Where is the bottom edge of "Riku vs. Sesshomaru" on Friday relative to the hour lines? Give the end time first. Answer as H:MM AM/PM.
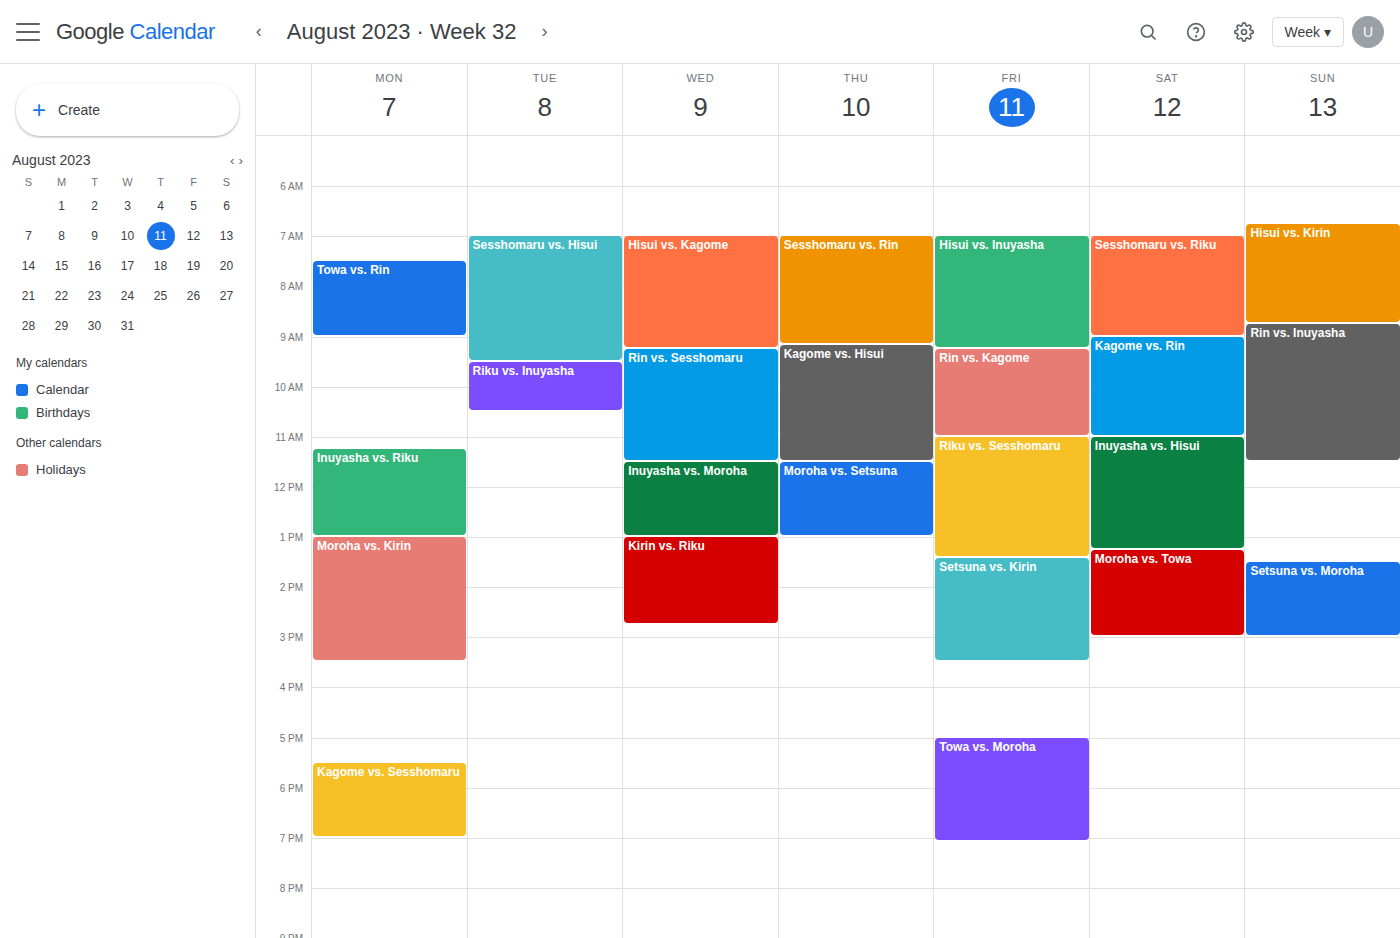
1:25 PM -- neither: 25 minutes below the 1 PM line and 35 minutes above the 2 PM line.